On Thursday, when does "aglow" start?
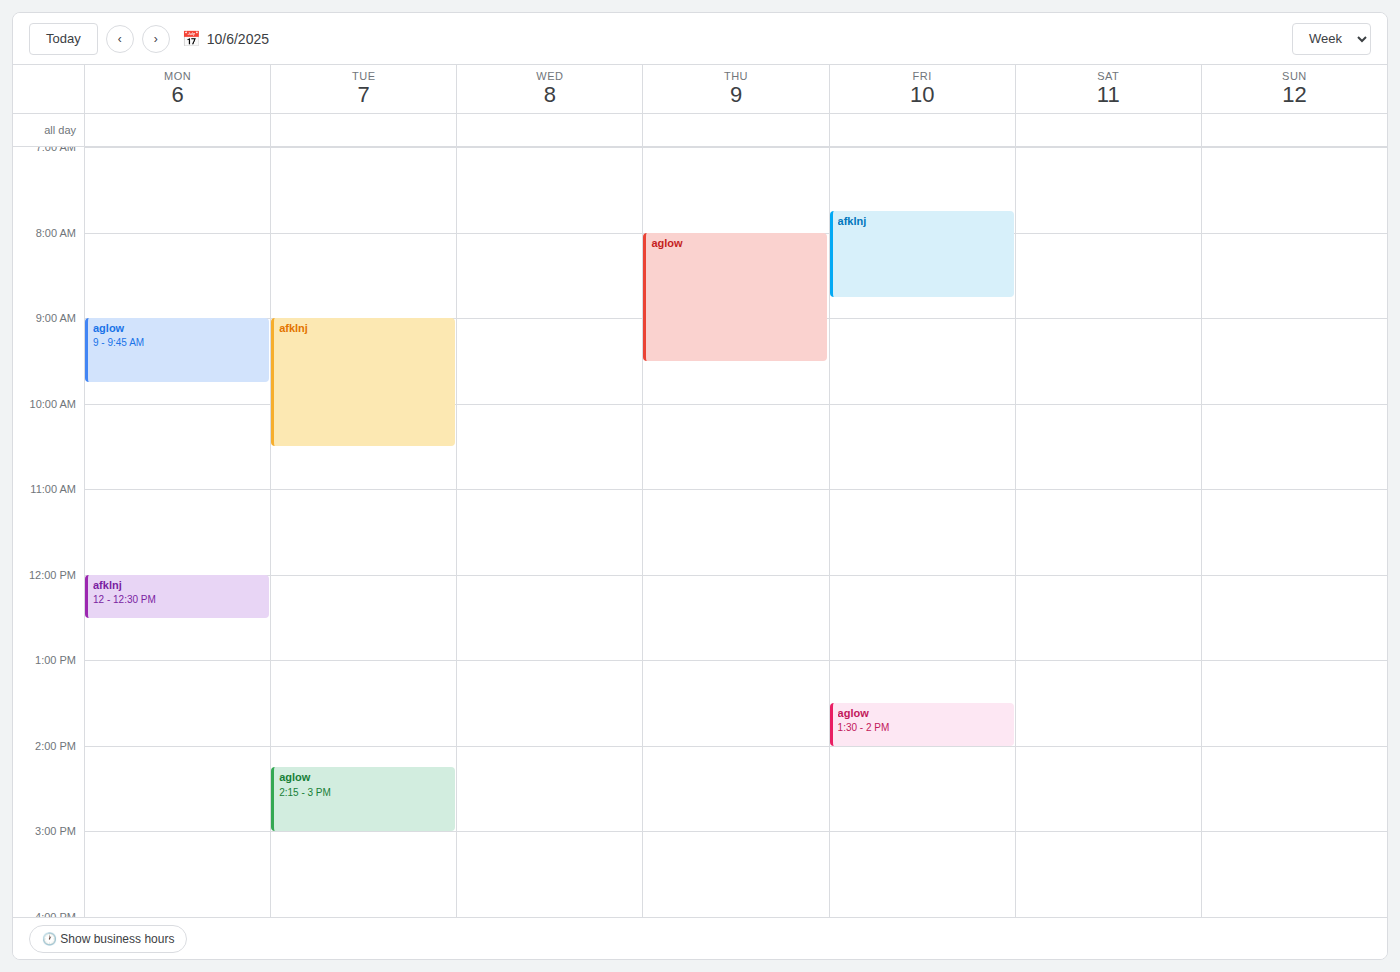
08:00